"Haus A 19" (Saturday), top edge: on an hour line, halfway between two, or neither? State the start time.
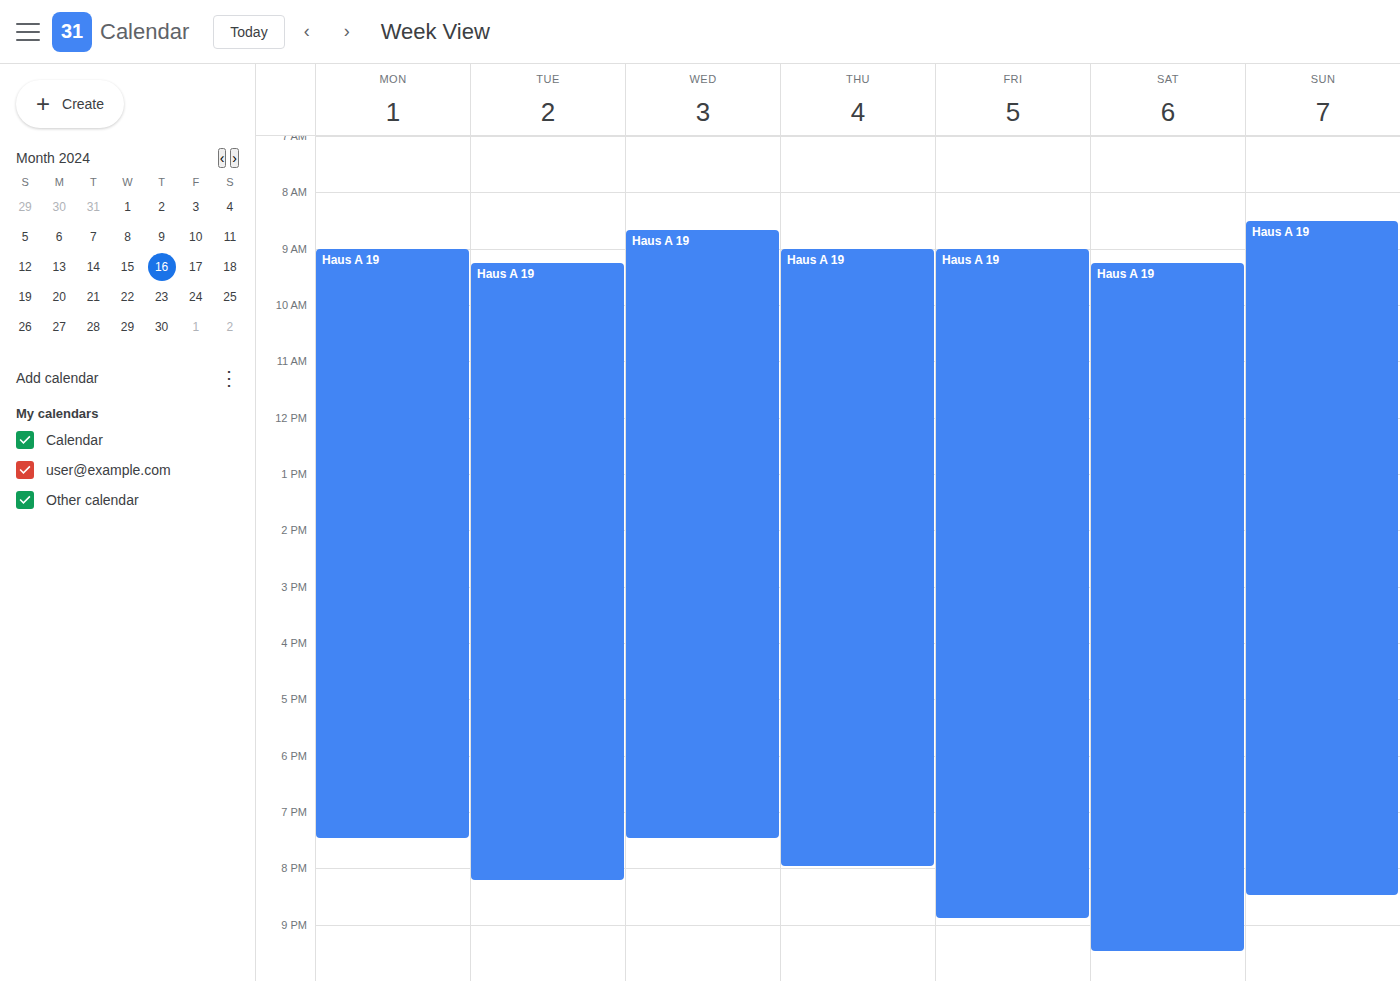
9:15 AM -- neither: a quarter of the way from the 9 AM line to the 10 AM line.